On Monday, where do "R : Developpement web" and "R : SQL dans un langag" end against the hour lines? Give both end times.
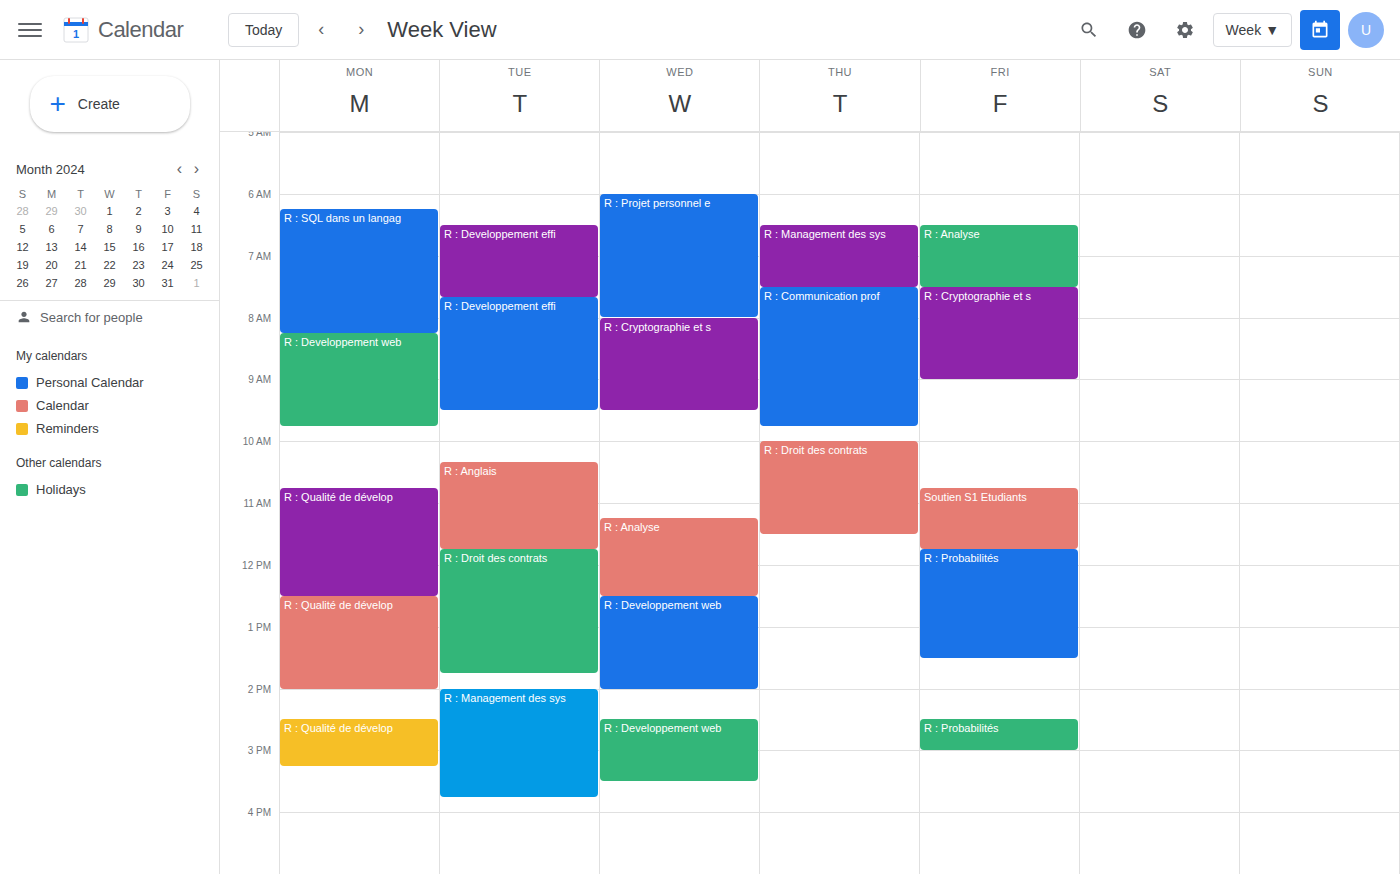
"R : Developpement web": 9:45 AM, neither: three quarters of the way from the 9 AM line to the 10 AM line. "R : SQL dans un langag": 8:15 AM, neither: a quarter of the way from the 8 AM line to the 9 AM line.